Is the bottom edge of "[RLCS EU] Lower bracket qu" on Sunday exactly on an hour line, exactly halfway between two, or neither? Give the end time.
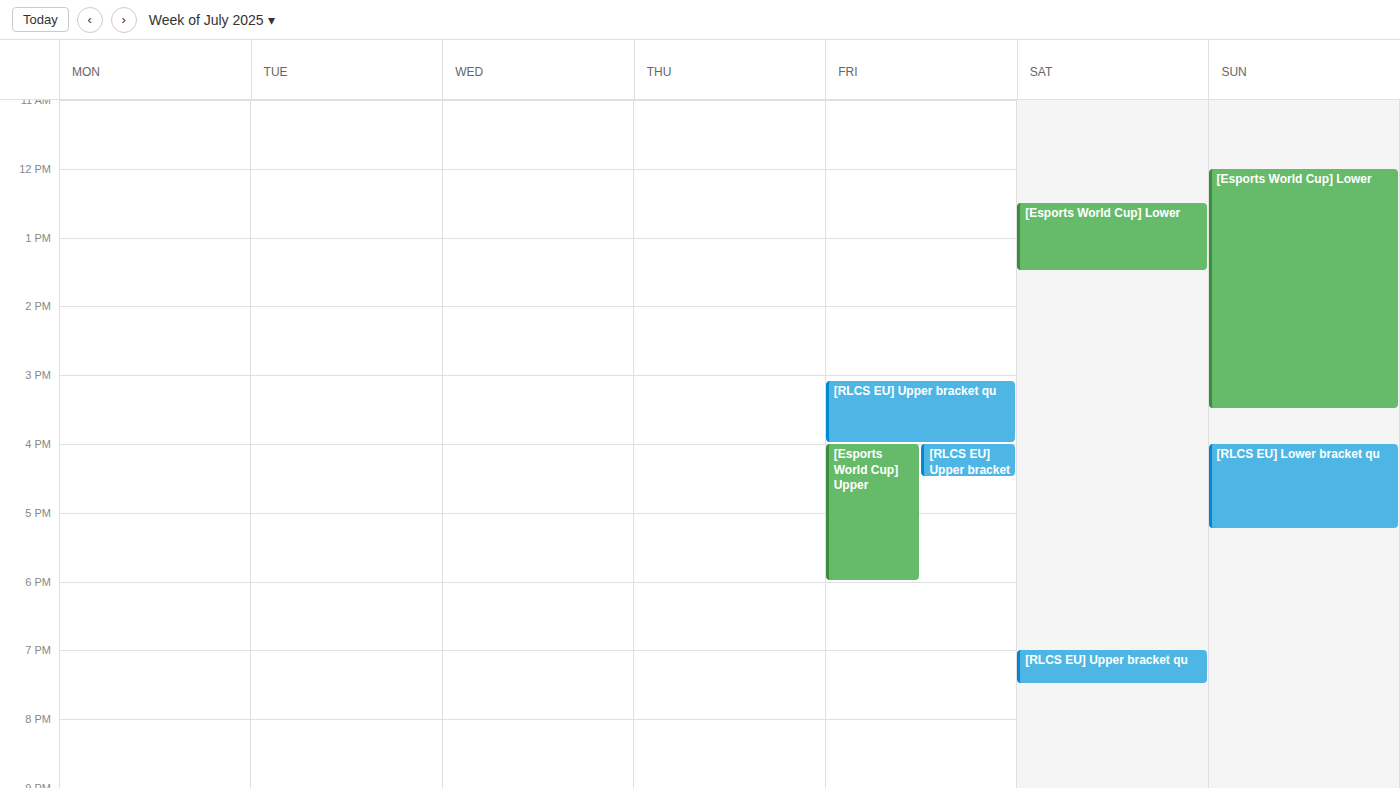
5:15 PM -- neither: a quarter of the way from the 5 PM line to the 6 PM line.